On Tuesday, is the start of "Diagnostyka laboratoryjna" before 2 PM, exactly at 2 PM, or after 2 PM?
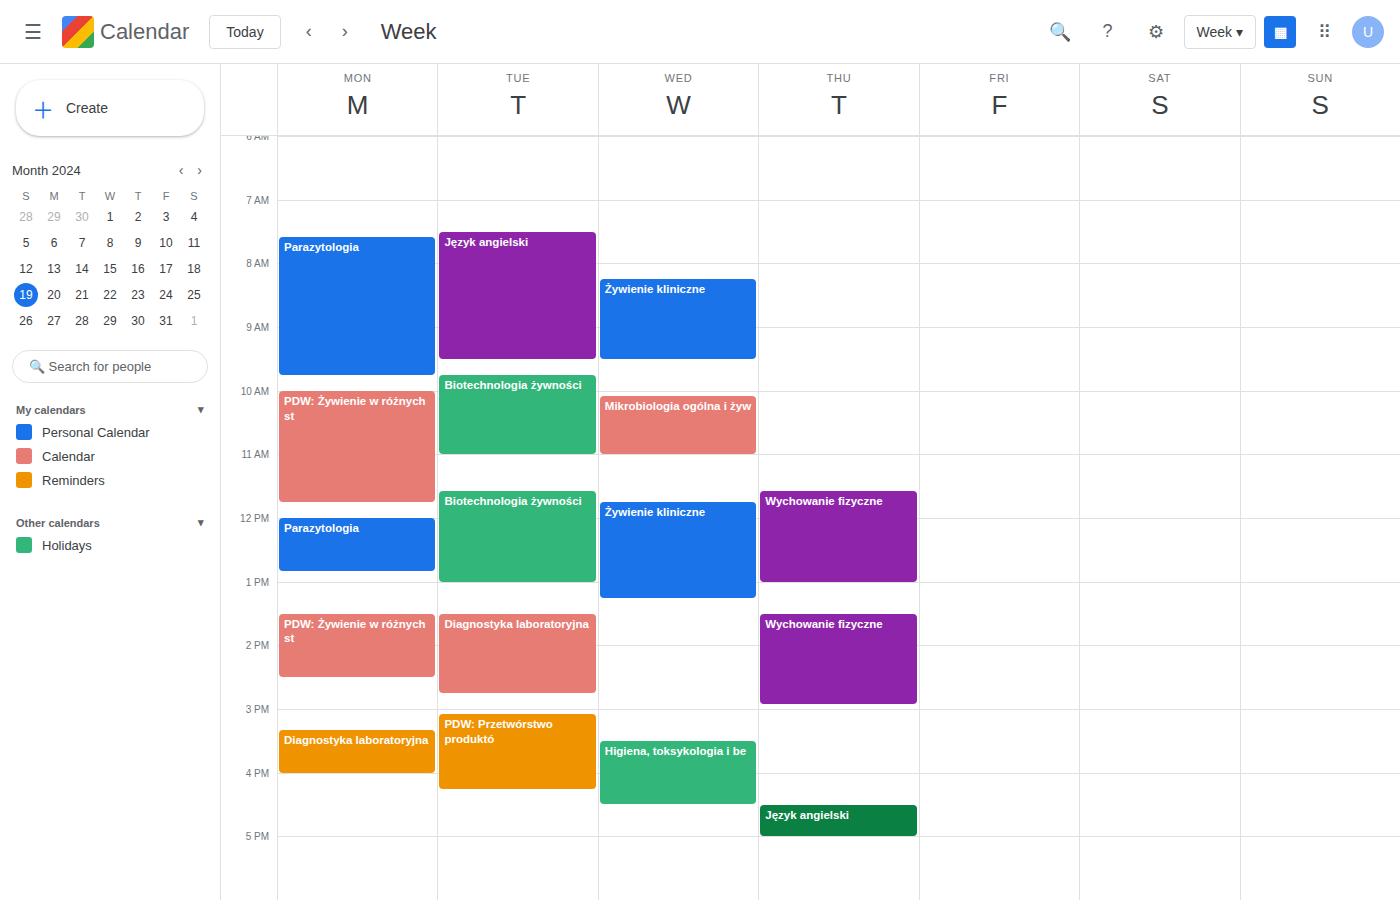
1:30 PM -- before 2 PM, 30 minutes above the 2 PM line.